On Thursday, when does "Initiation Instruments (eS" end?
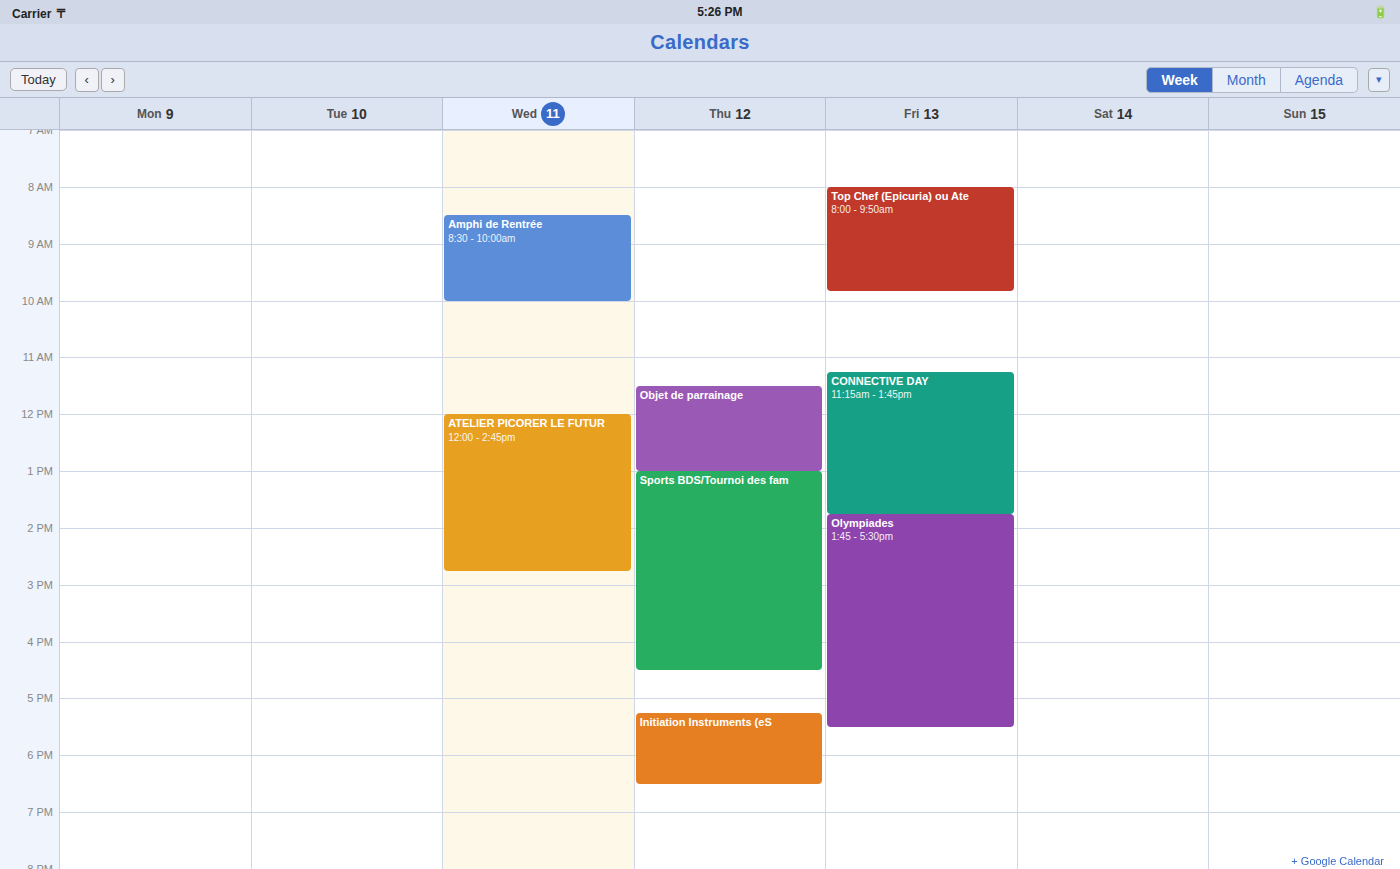
6:30 PM